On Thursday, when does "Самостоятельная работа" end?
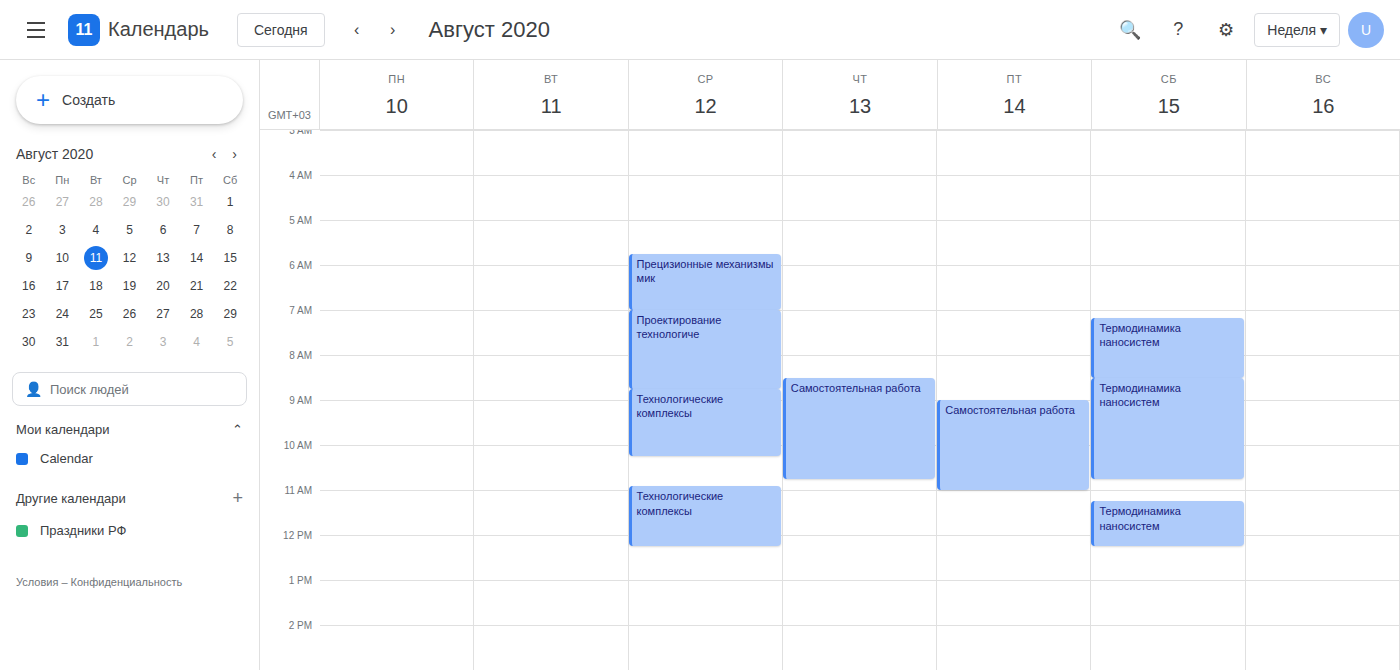
10:45 AM